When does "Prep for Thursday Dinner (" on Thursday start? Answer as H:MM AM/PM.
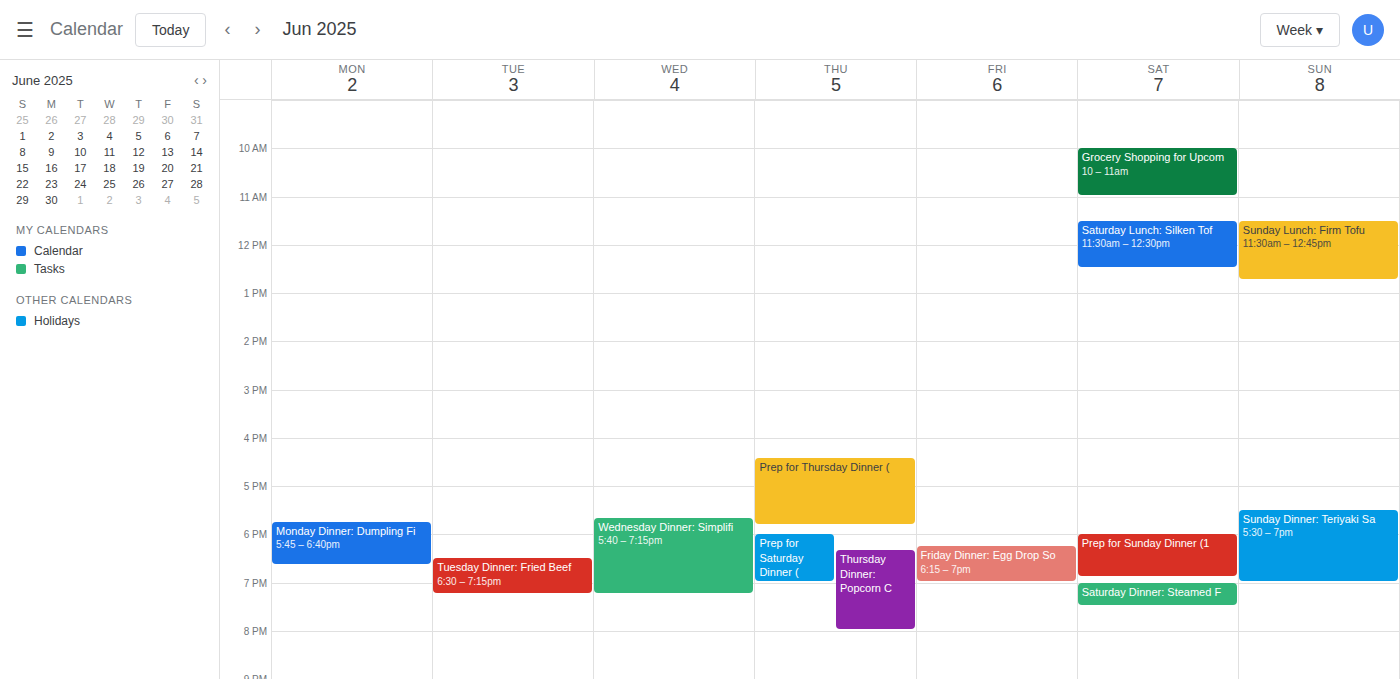
4:25 PM